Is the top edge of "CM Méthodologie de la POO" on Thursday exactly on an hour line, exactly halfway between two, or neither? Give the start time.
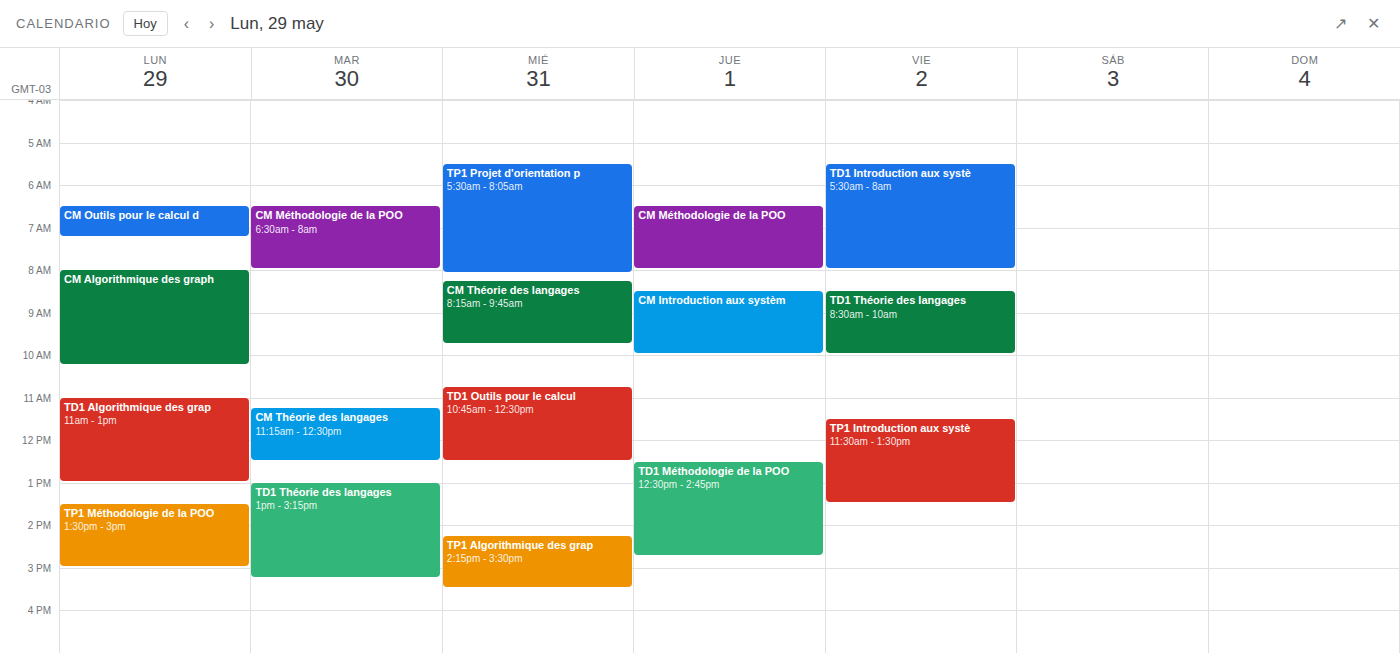
6:30 AM -- halfway between the 6 AM and 7 AM lines.